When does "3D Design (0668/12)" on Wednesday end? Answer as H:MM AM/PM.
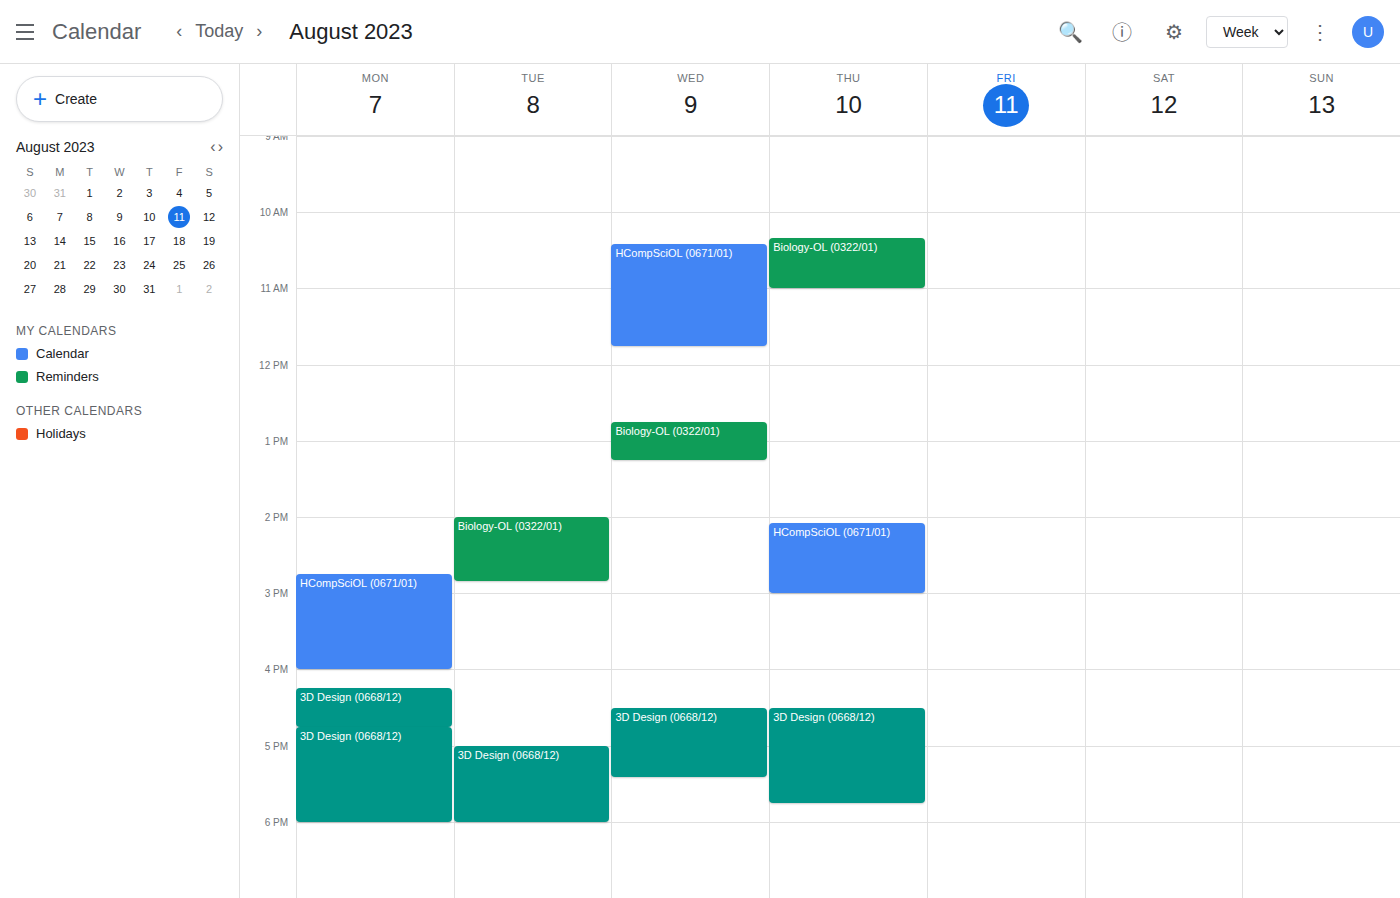
5:25 PM